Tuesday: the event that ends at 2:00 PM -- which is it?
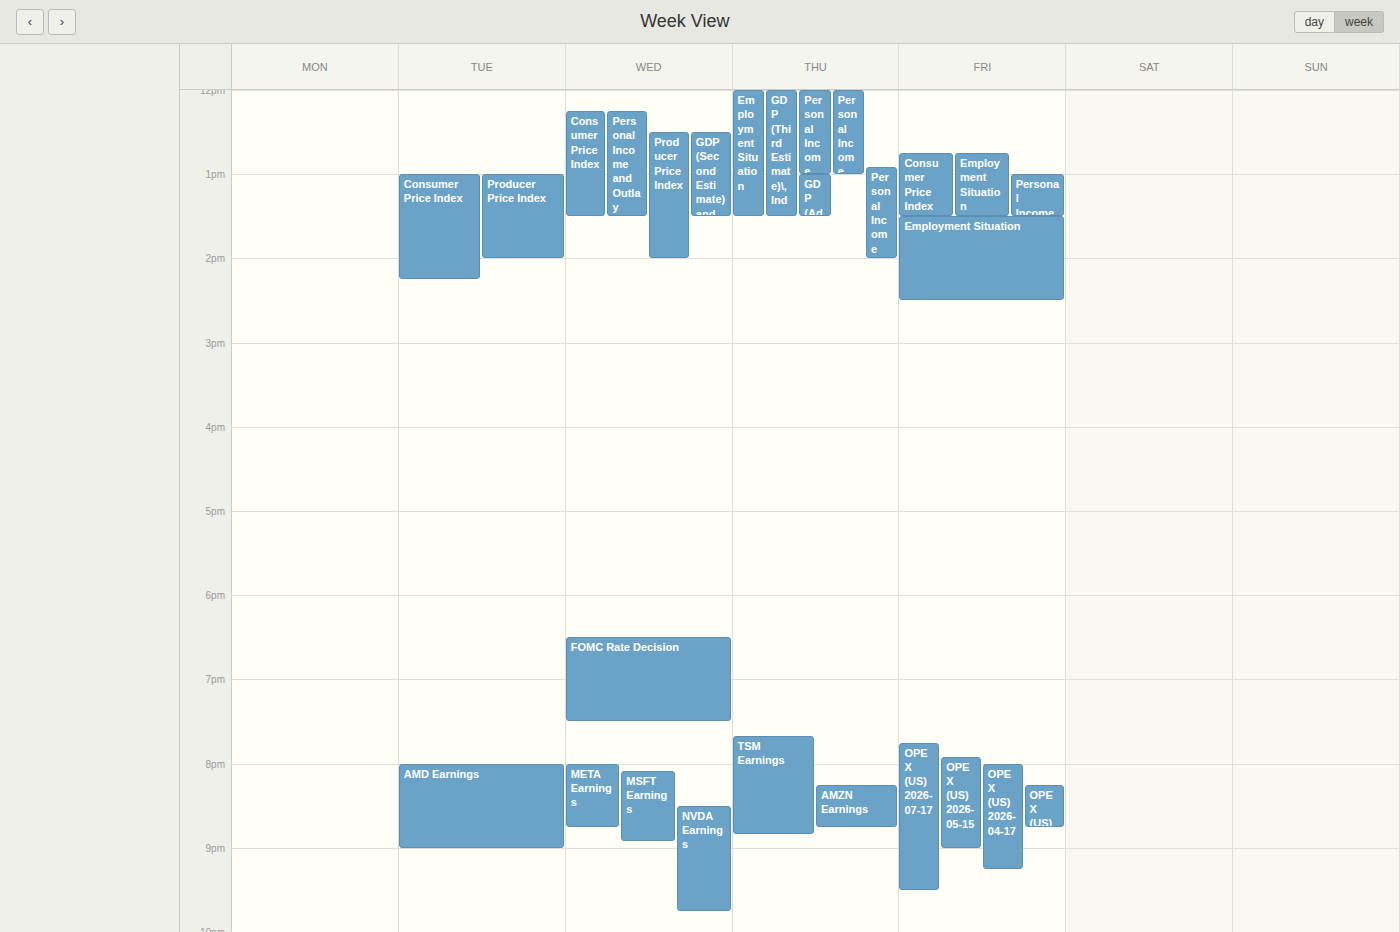
"Producer Price Index"